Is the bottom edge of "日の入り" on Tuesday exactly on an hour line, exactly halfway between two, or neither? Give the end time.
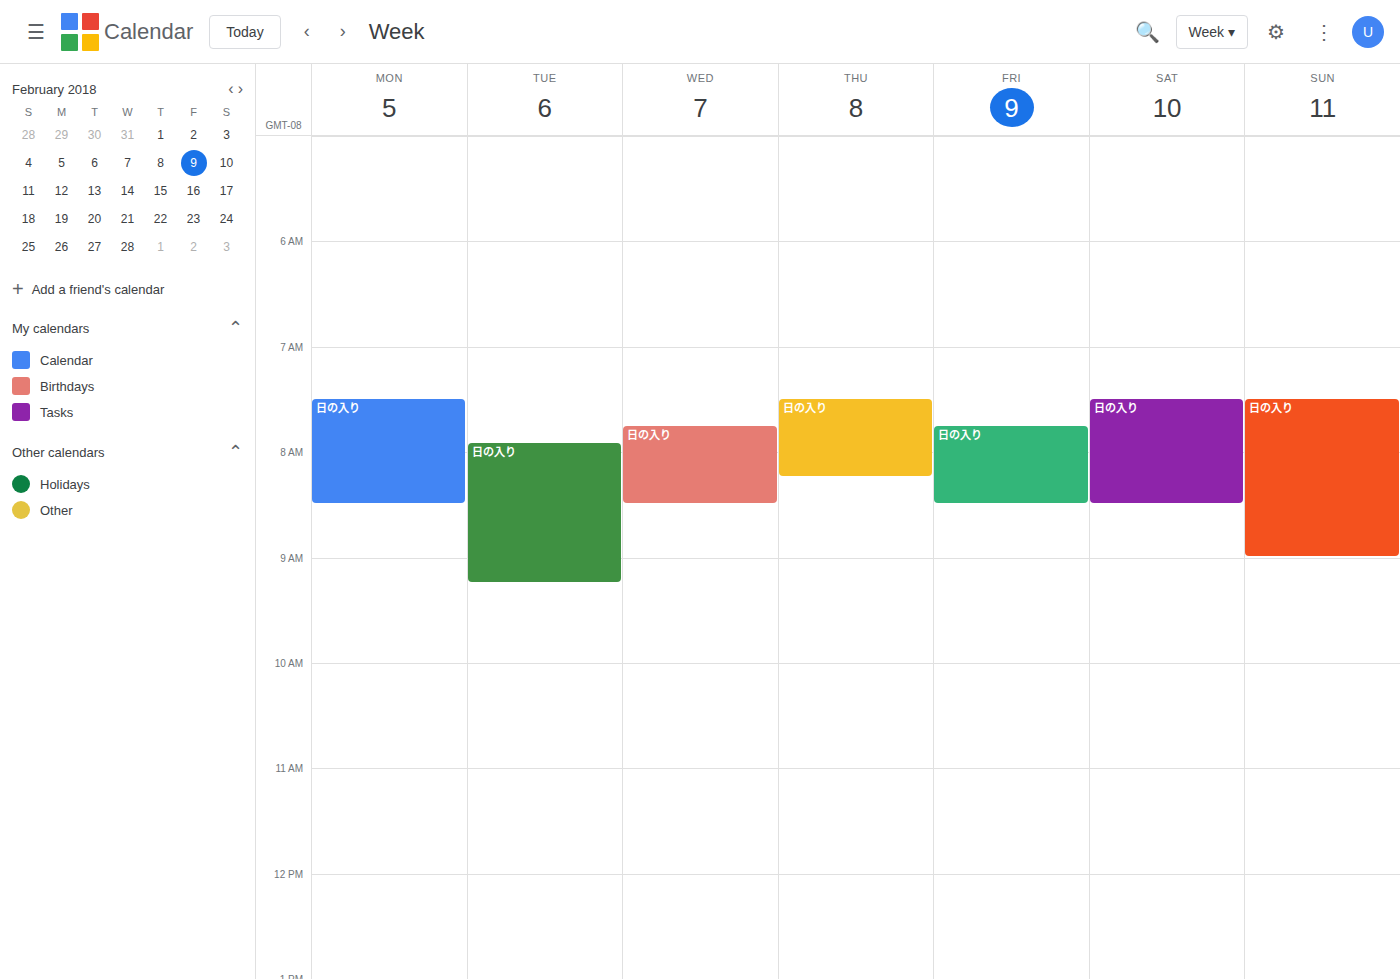
9:15 AM -- neither: a quarter of the way from the 9 AM line to the 10 AM line.